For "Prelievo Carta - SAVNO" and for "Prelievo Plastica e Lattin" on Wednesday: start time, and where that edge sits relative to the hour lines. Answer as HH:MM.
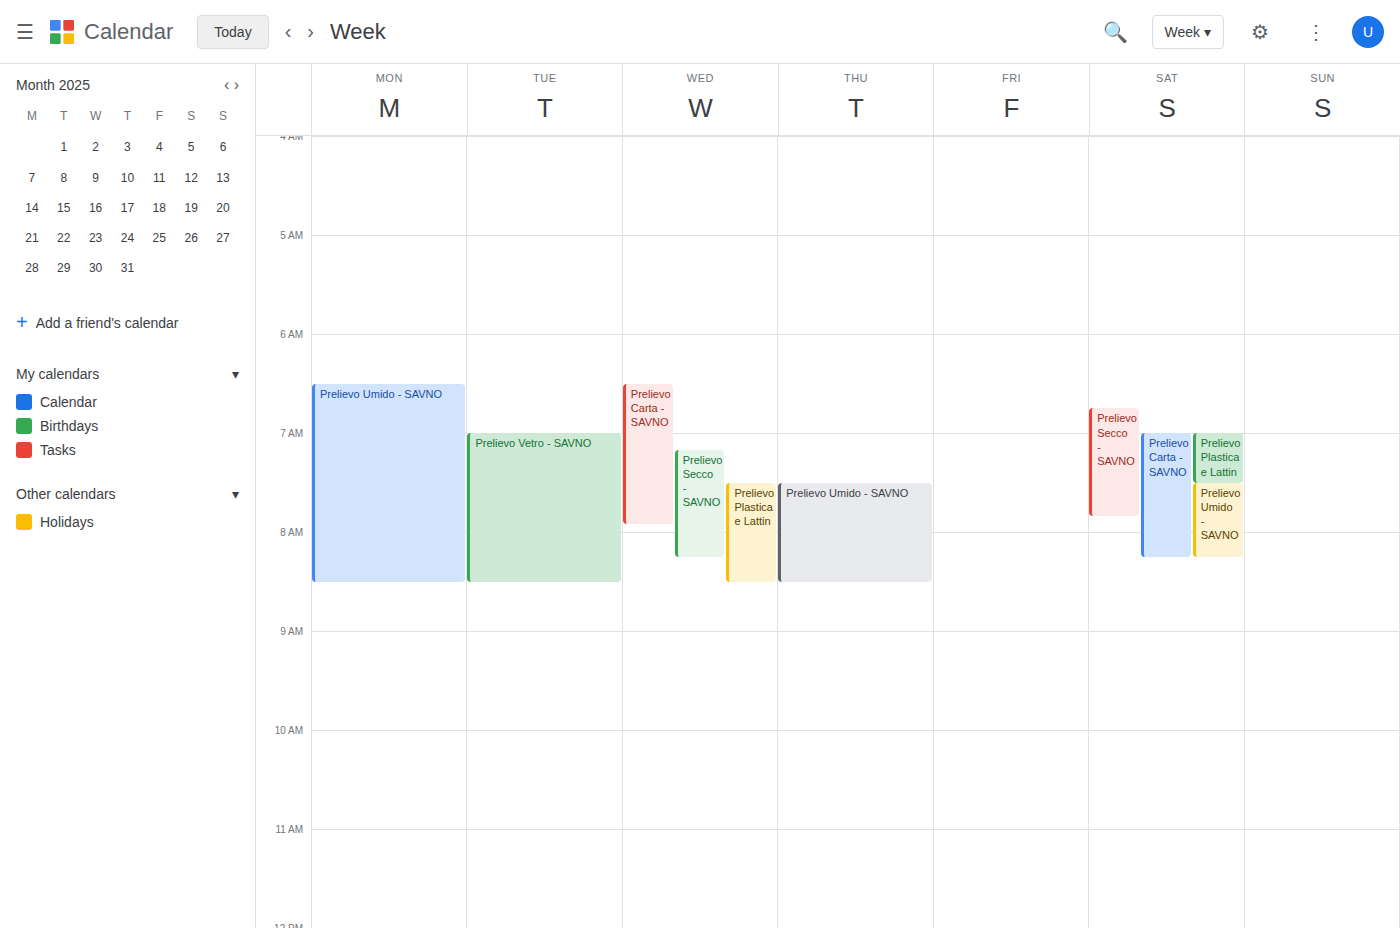
"Prelievo Carta - SAVNO": 06:30, halfway between the 06:00 and 07:00 lines. "Prelievo Plastica e Lattin": 07:30, halfway between the 07:00 and 08:00 lines.